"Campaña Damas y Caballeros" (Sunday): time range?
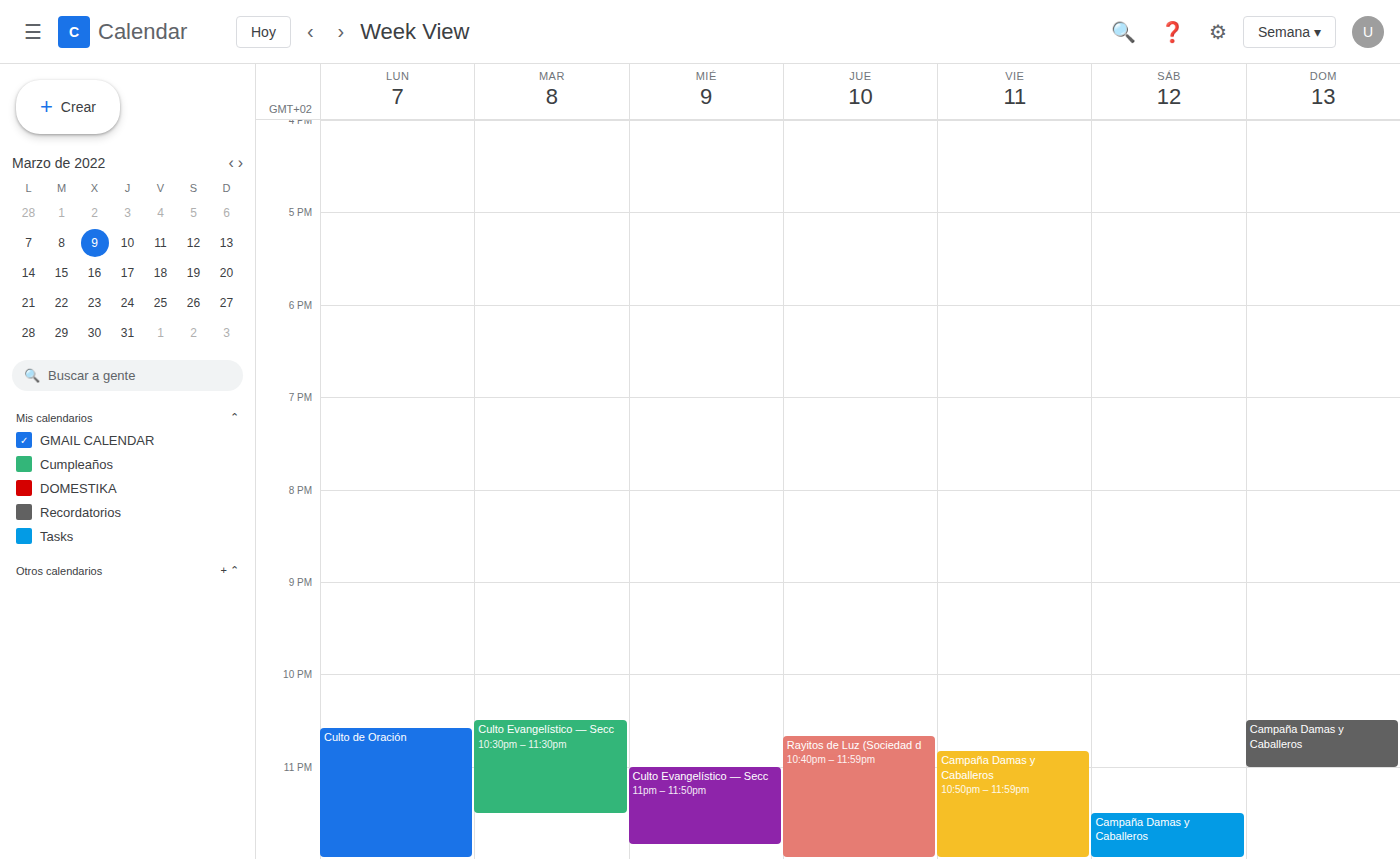
10:30 PM to 11:00 PM